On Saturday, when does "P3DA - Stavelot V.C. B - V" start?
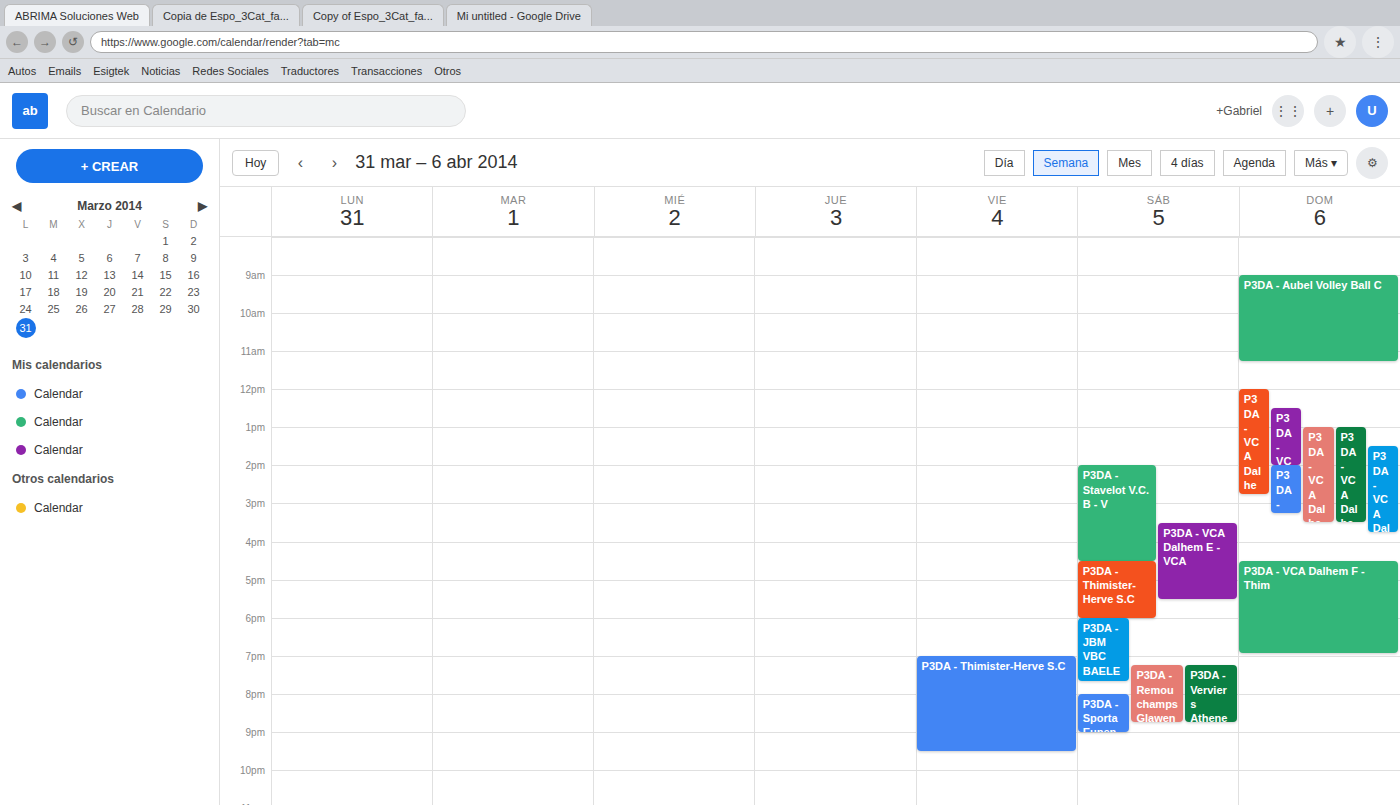
2:00 PM